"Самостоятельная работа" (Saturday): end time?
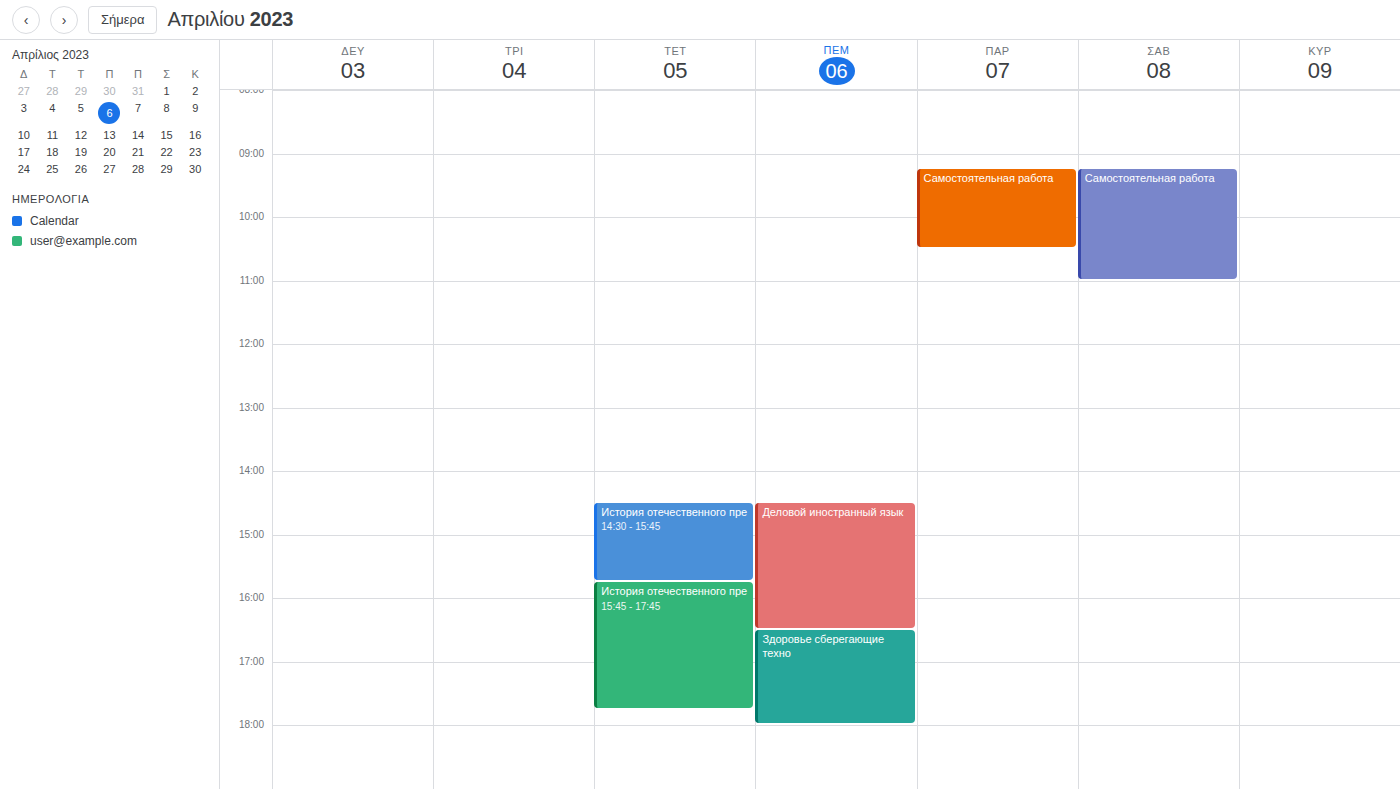
11:00 AM